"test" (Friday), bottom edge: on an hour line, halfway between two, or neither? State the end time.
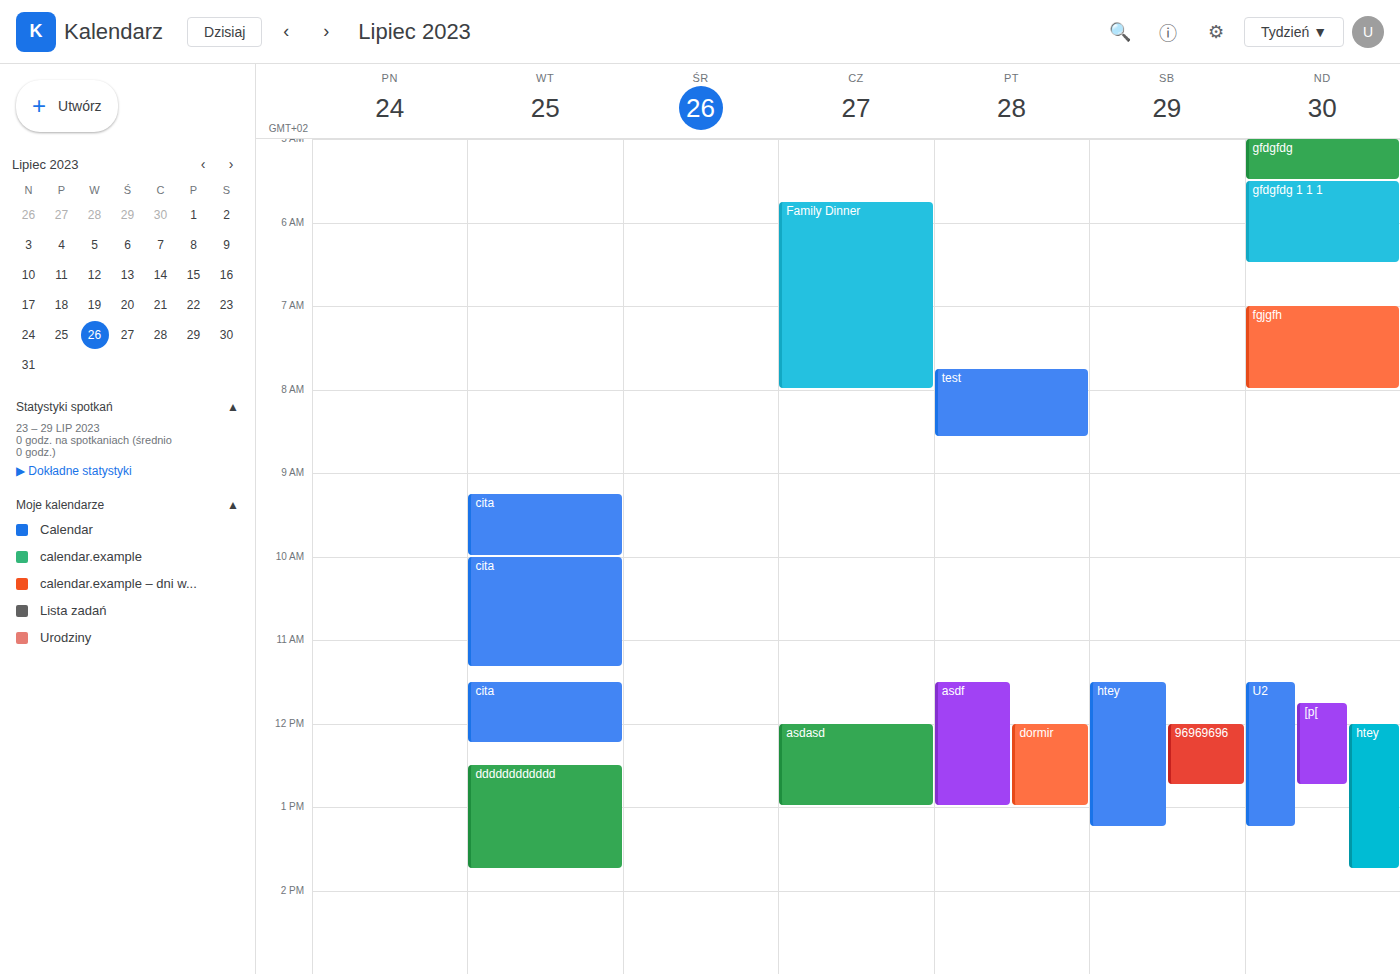
8:35 AM -- neither: 35 minutes below the 8 AM line and 25 minutes above the 9 AM line.